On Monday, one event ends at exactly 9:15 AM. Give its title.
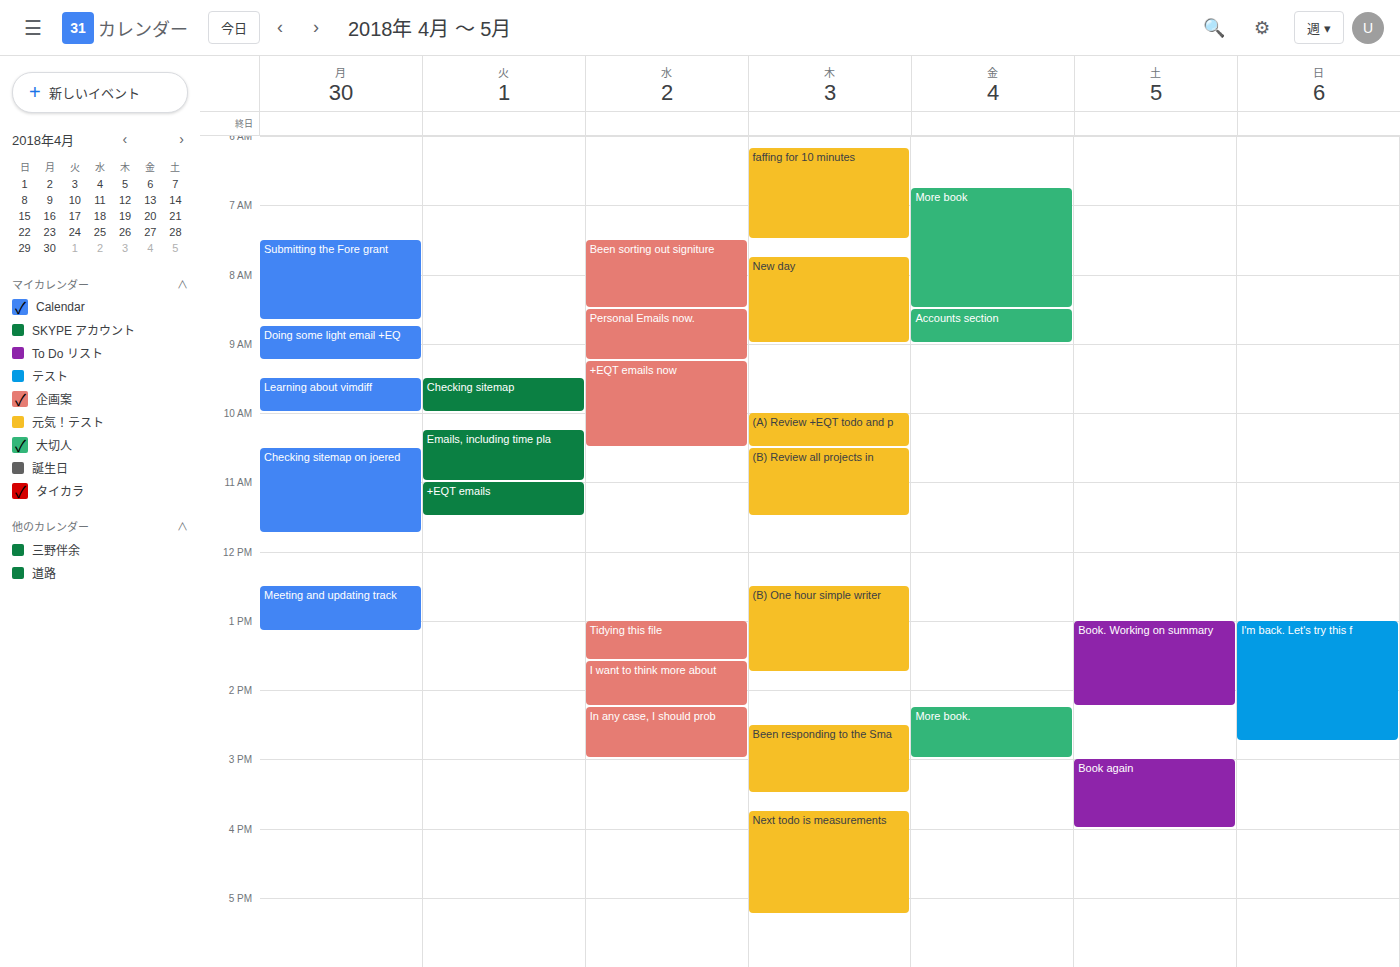
"Doing some light email +EQ"